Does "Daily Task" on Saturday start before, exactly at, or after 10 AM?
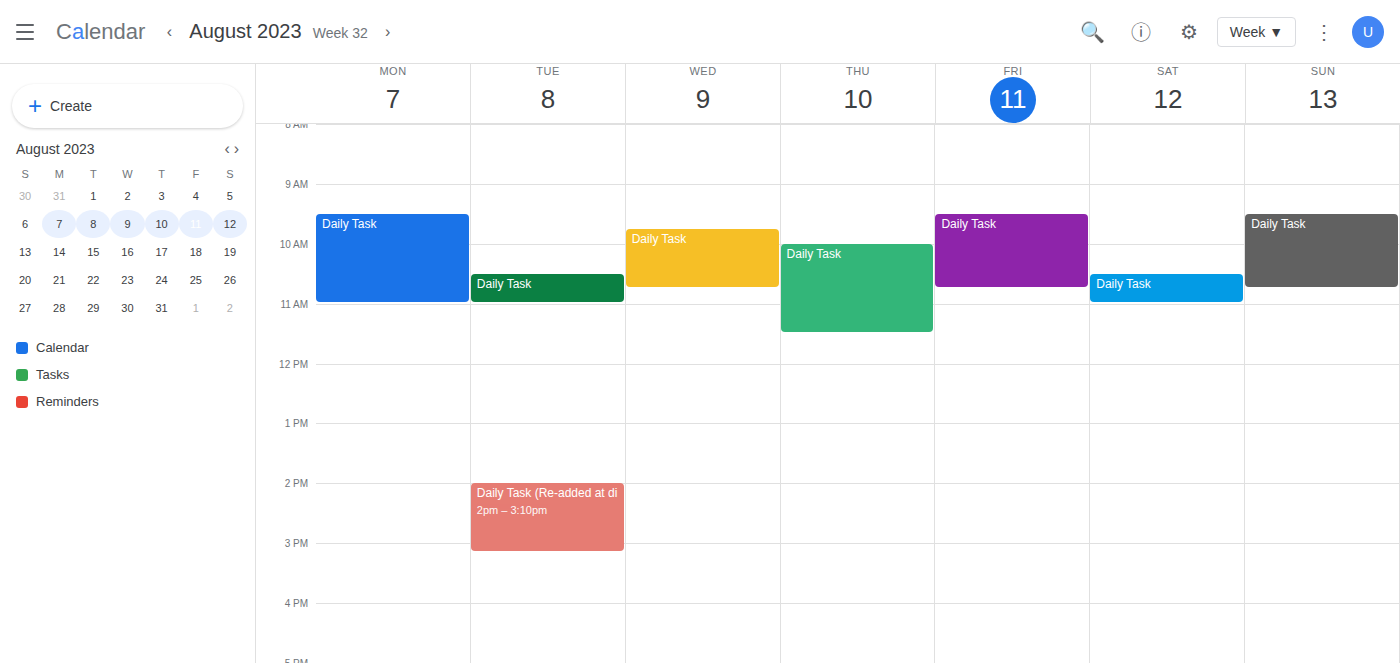
10:30 AM -- after 10 AM, 30 minutes below the 10 AM line.